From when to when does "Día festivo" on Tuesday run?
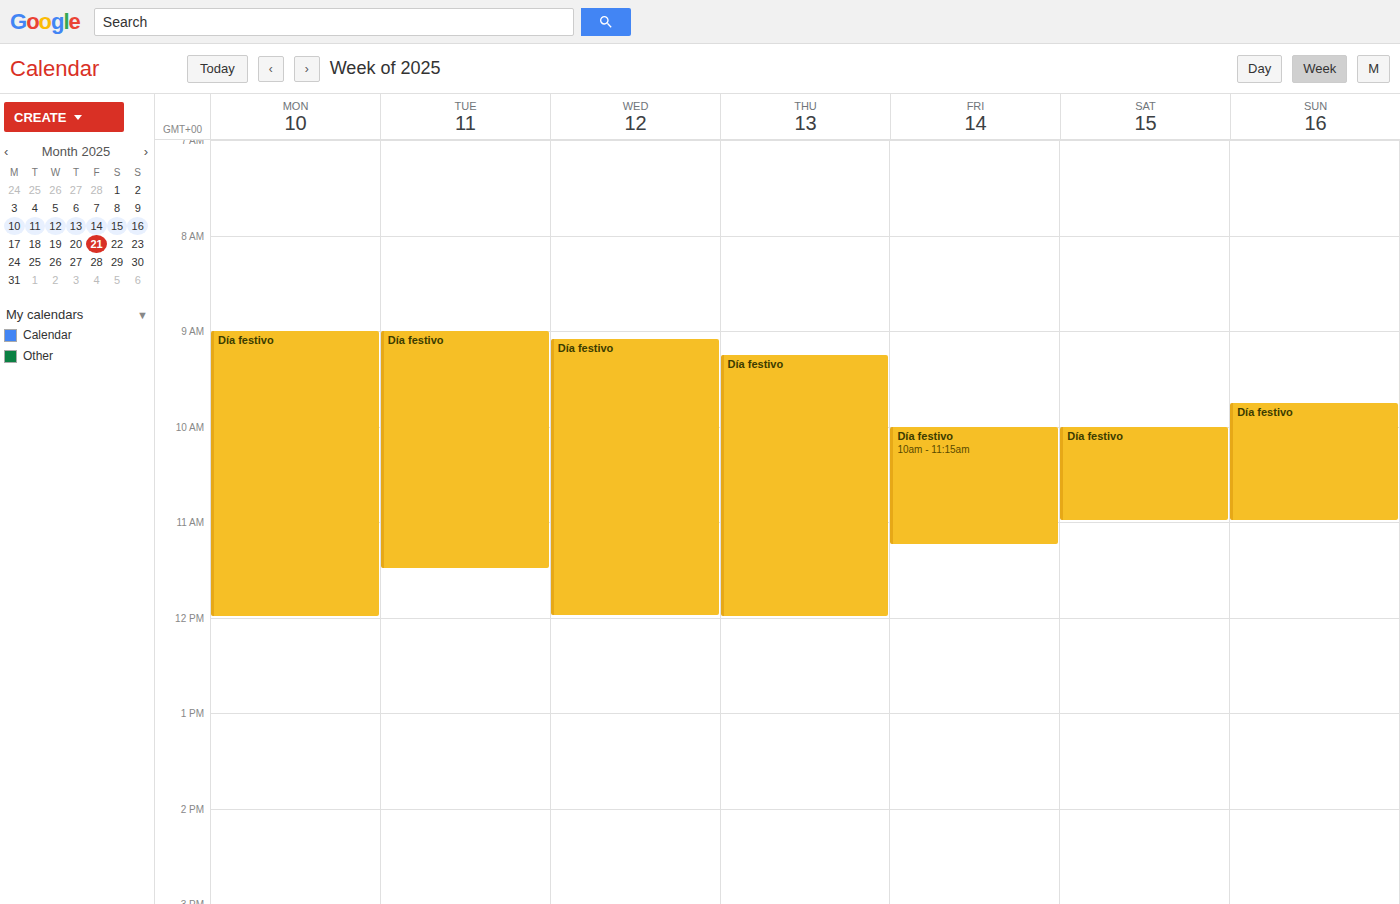
09:00 to 11:30